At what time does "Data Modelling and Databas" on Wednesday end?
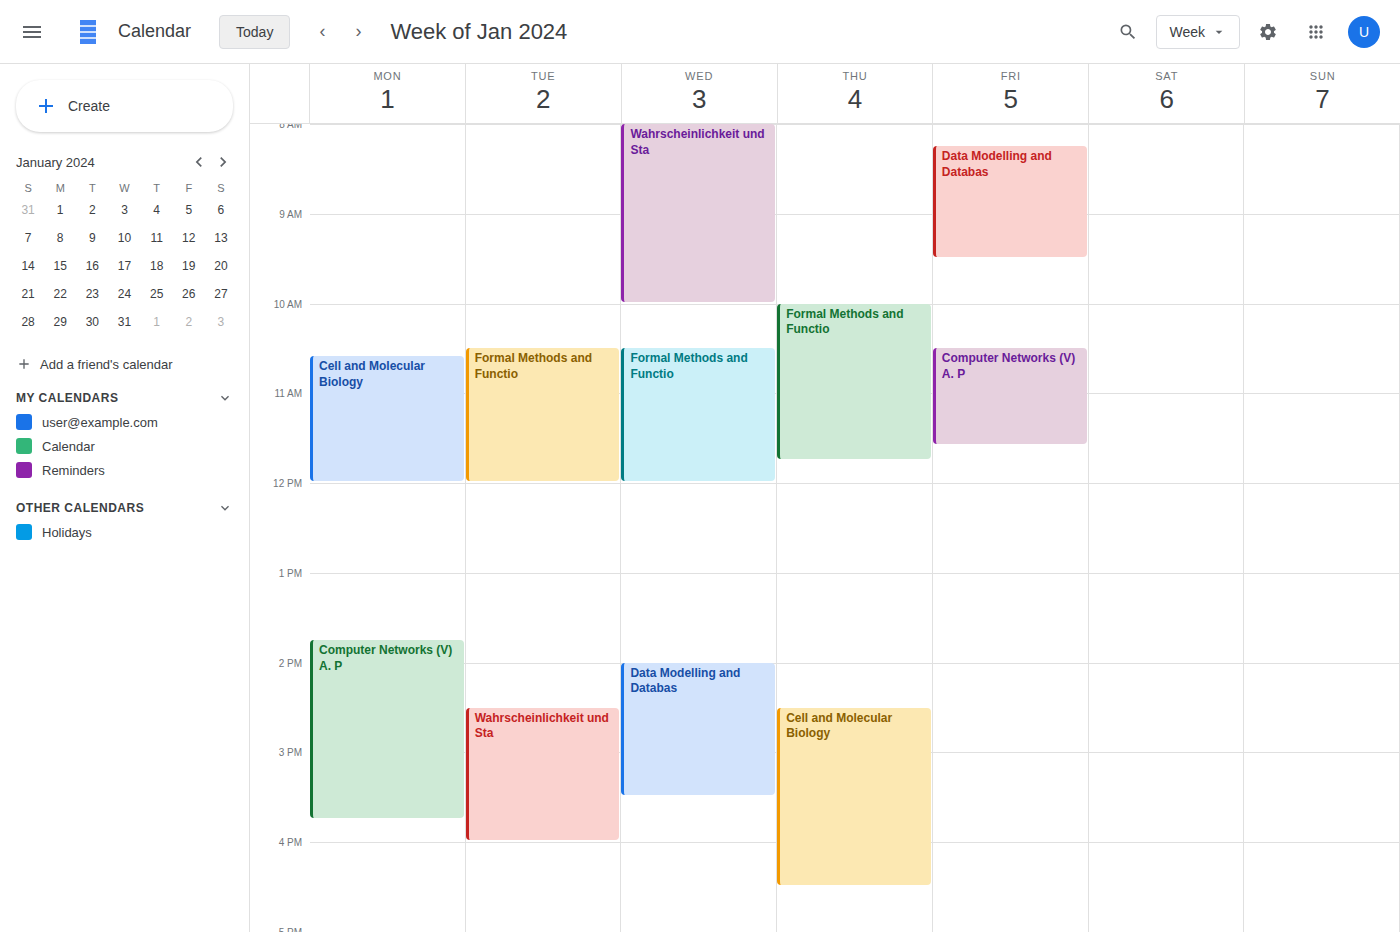
3:30 PM